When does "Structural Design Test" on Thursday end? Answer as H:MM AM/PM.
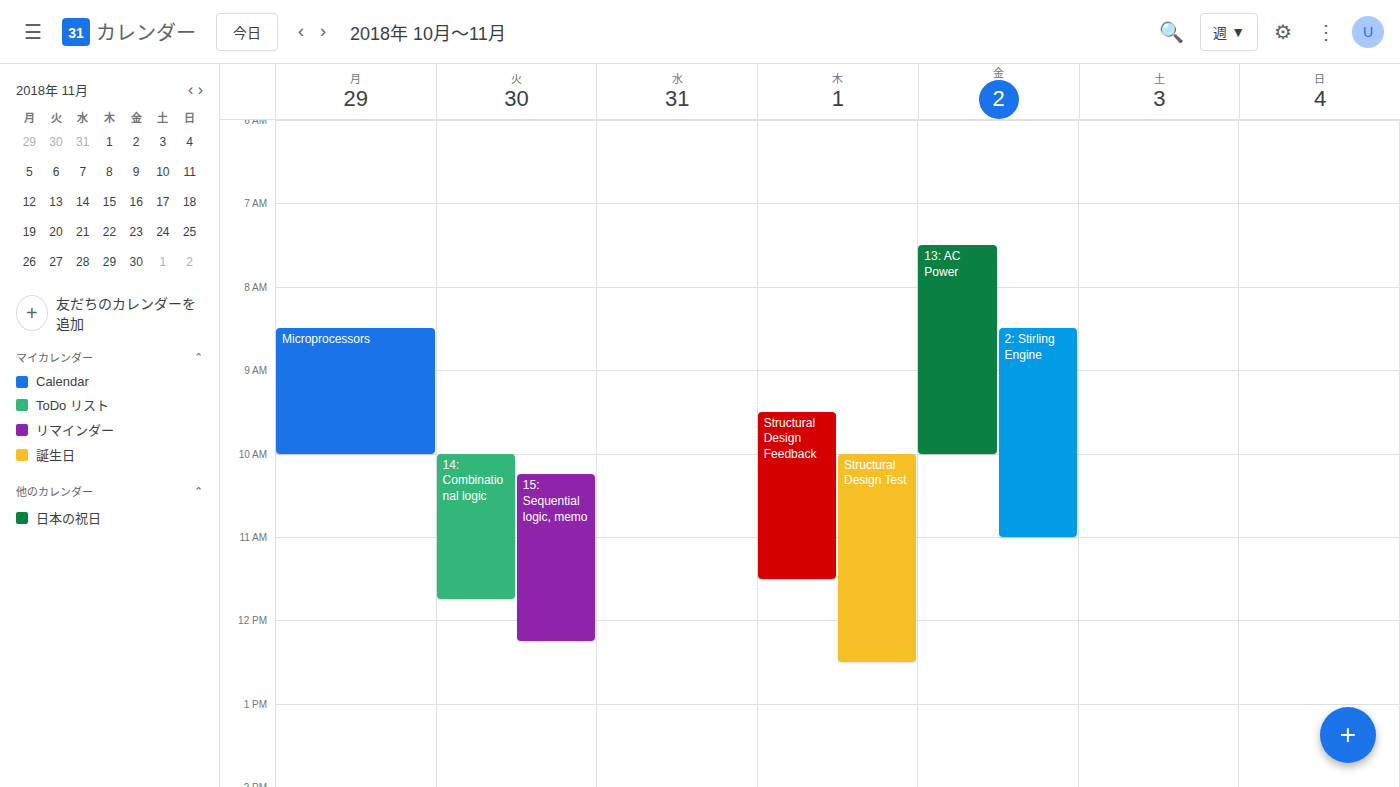
12:30 PM